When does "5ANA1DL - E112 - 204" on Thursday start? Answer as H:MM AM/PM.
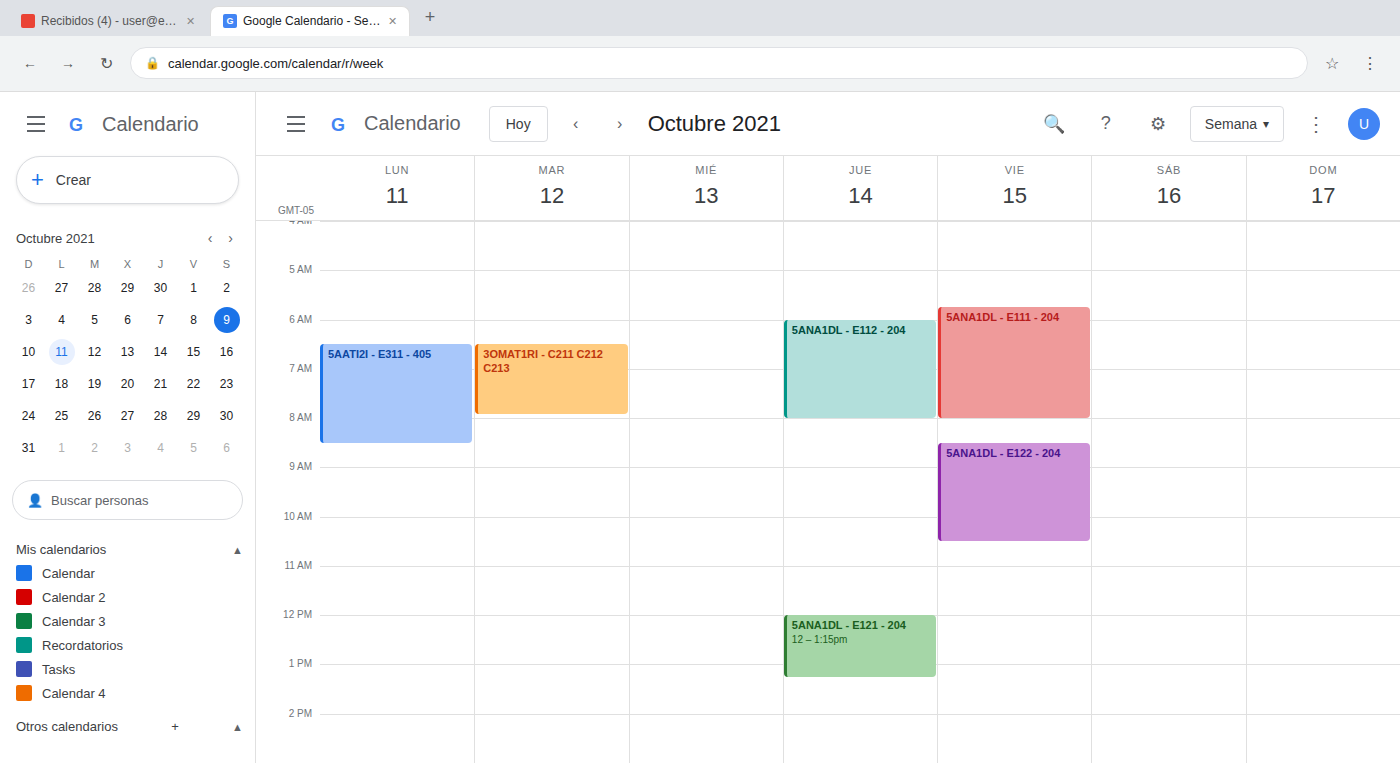
6:00 AM